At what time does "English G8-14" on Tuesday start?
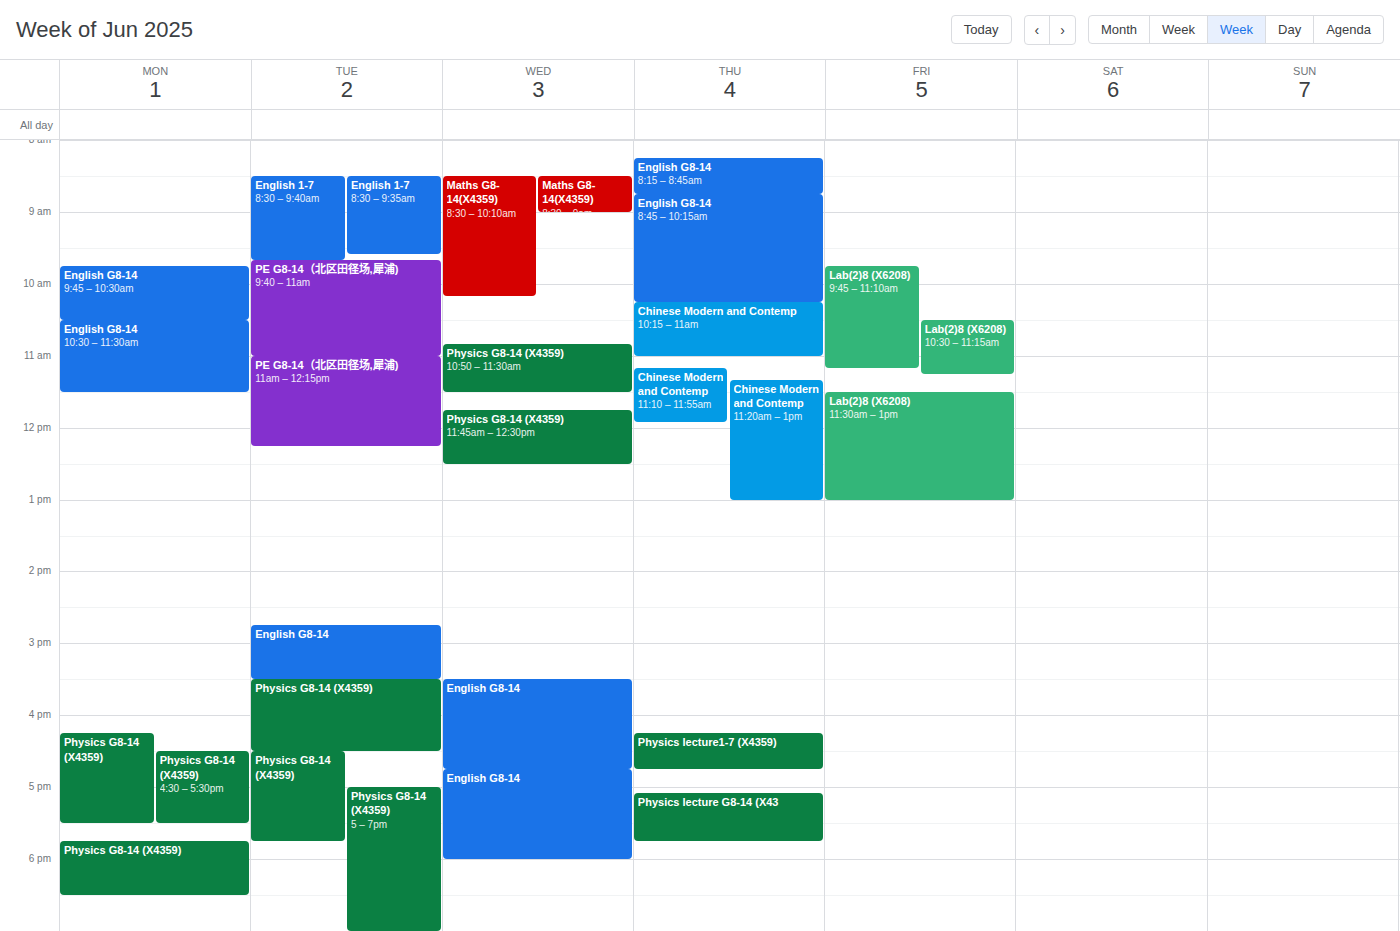
2:45 PM